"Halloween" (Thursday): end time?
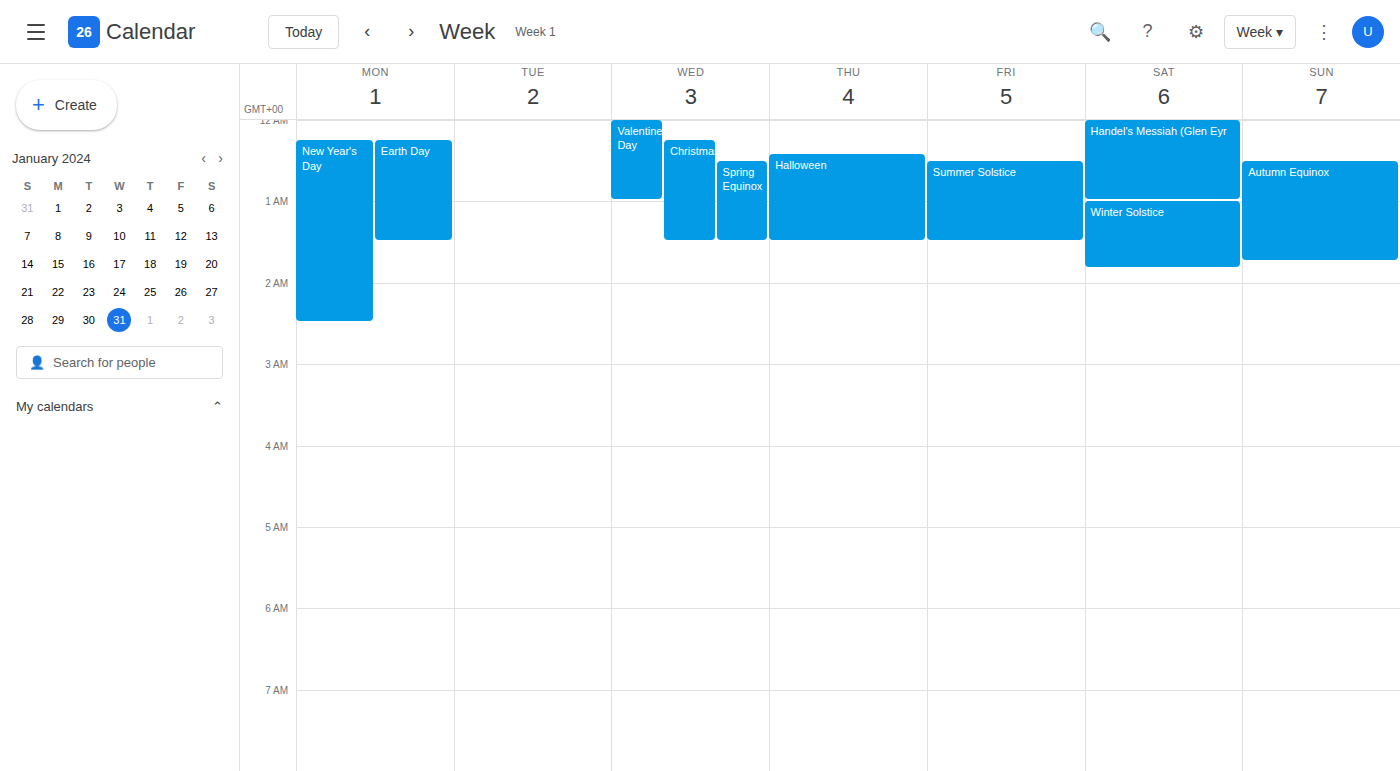
1:30 AM